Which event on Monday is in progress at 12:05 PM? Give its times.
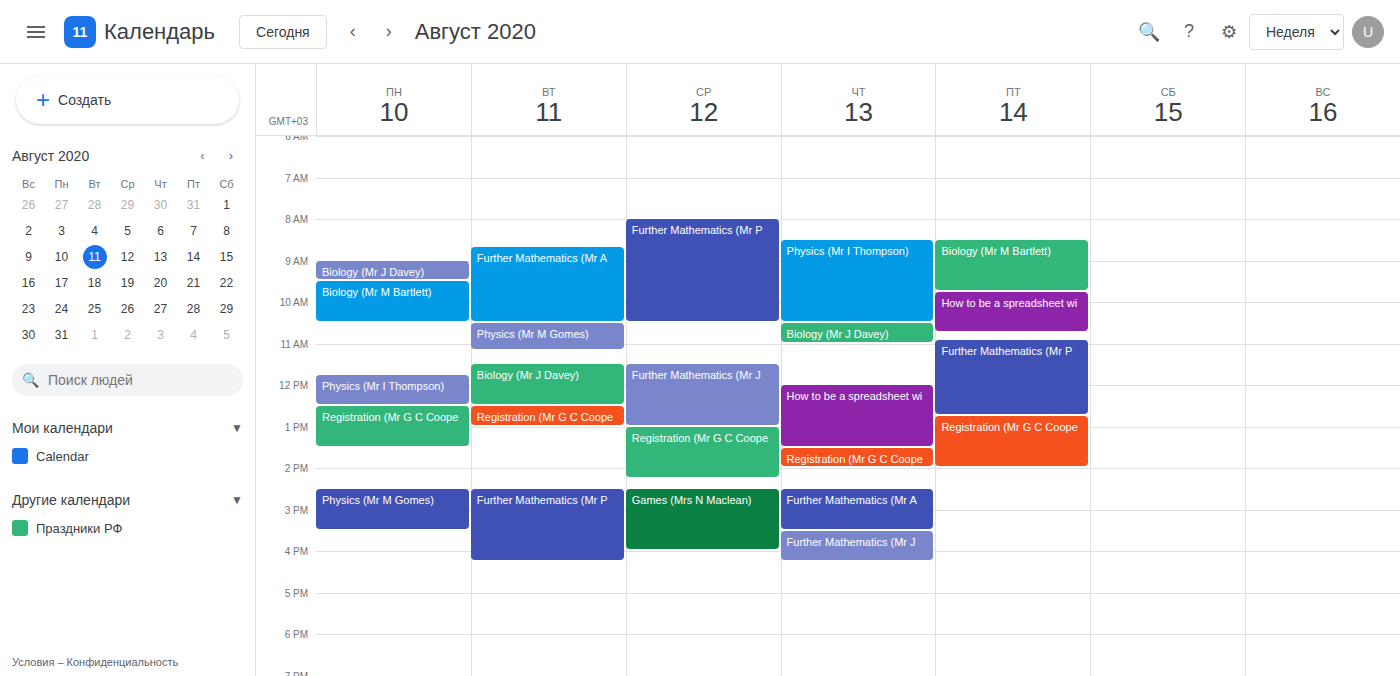
"Physics (Mr I Thompson)", 11:45 AM to 12:30 PM